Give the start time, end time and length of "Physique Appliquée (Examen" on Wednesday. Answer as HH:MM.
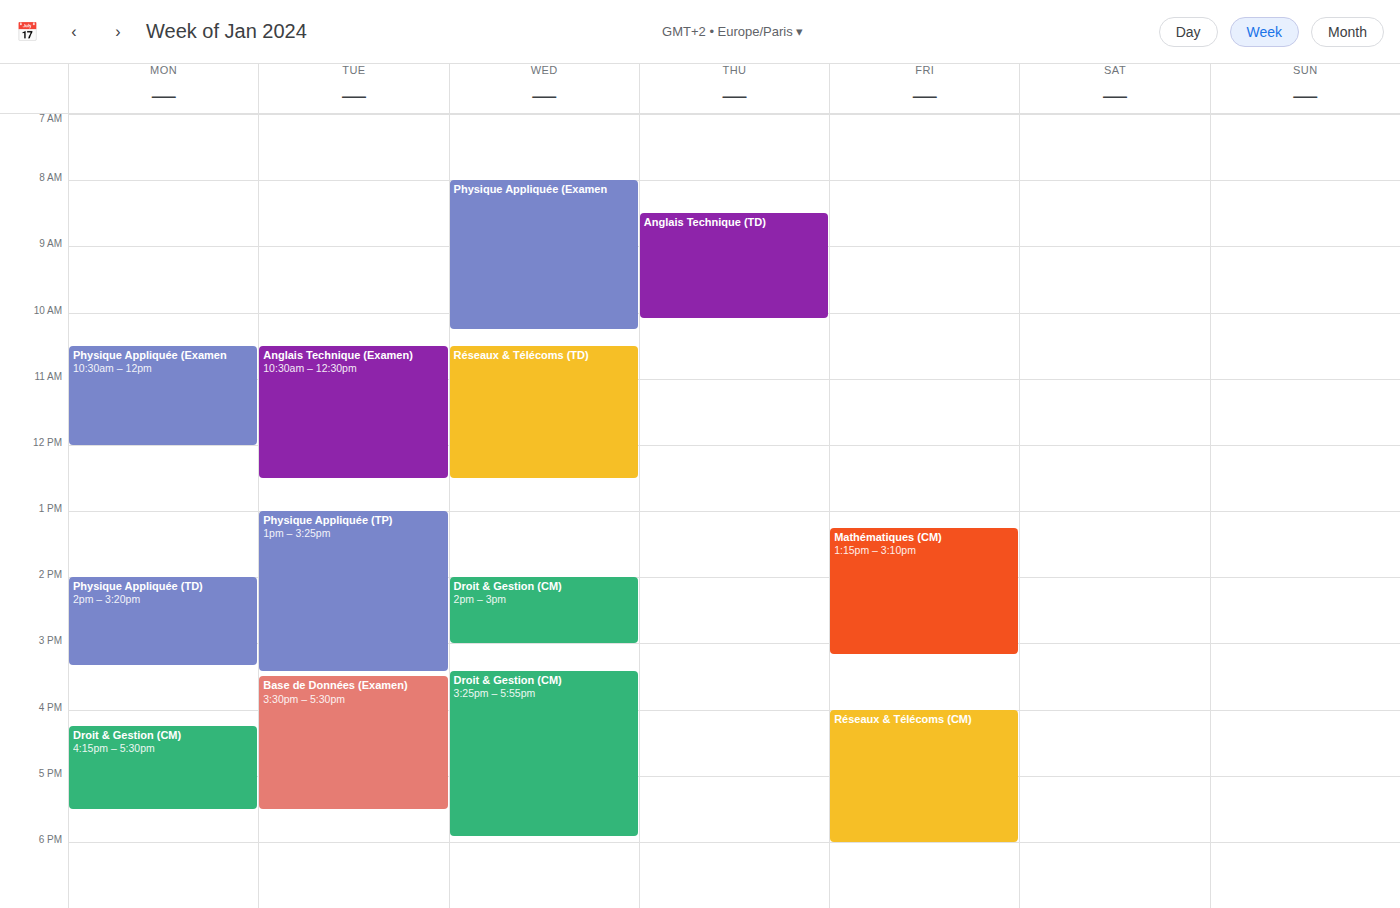
08:00 to 10:15, 2 hours 15 minutes